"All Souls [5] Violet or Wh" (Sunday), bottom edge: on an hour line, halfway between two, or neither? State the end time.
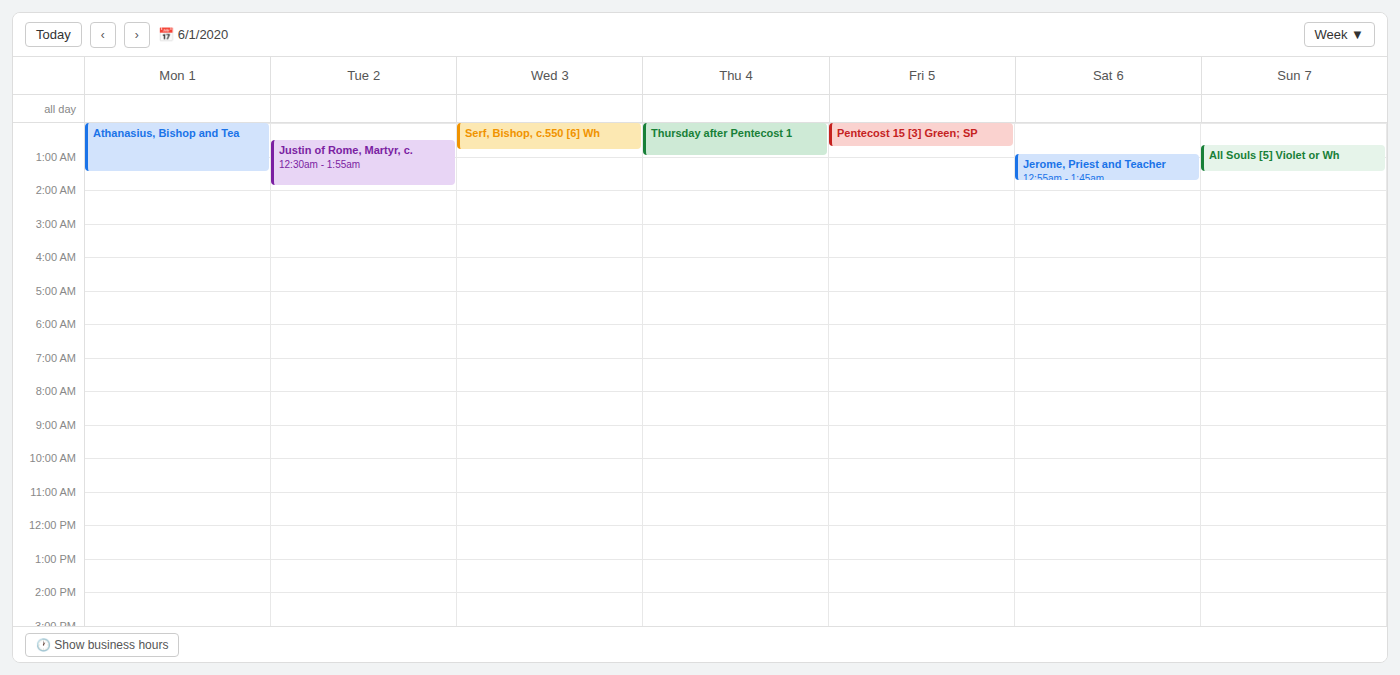
1:30 AM -- halfway between the 1 AM and 2 AM lines.